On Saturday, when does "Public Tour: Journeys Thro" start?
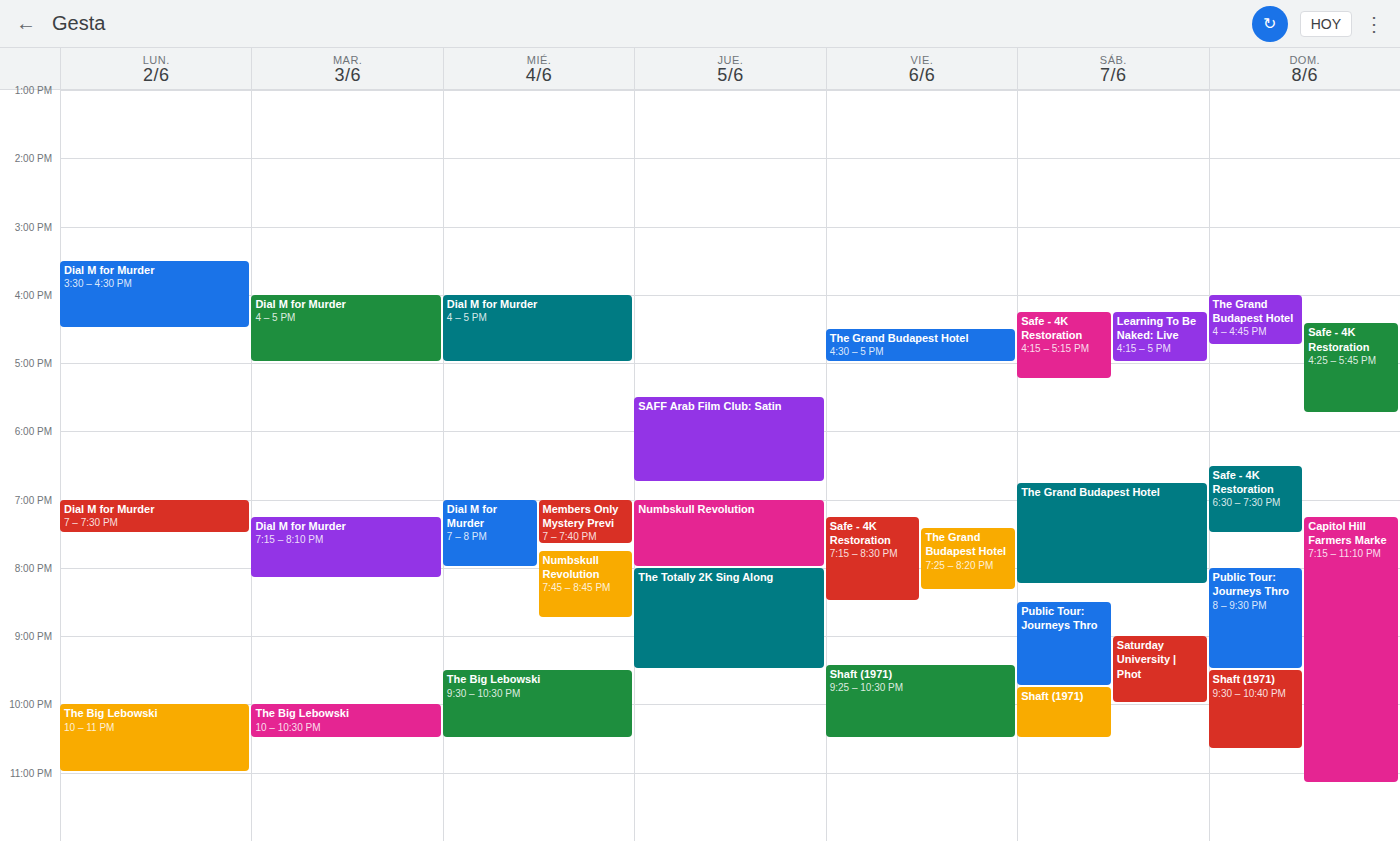
8:30 PM